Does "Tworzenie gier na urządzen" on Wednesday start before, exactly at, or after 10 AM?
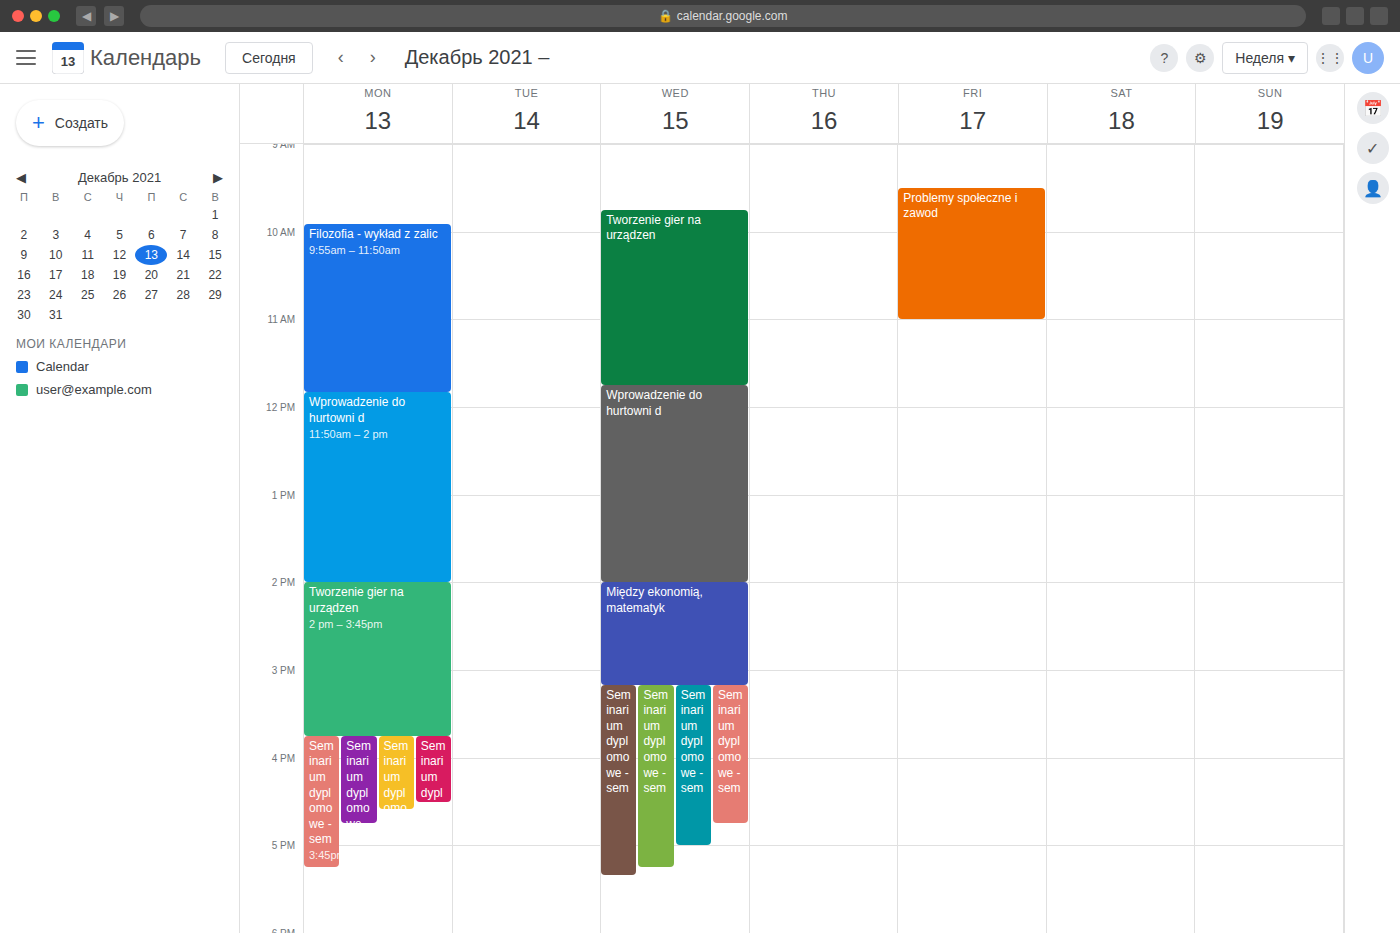
9:45 AM -- before 10 AM, 15 minutes above the 10 AM line.